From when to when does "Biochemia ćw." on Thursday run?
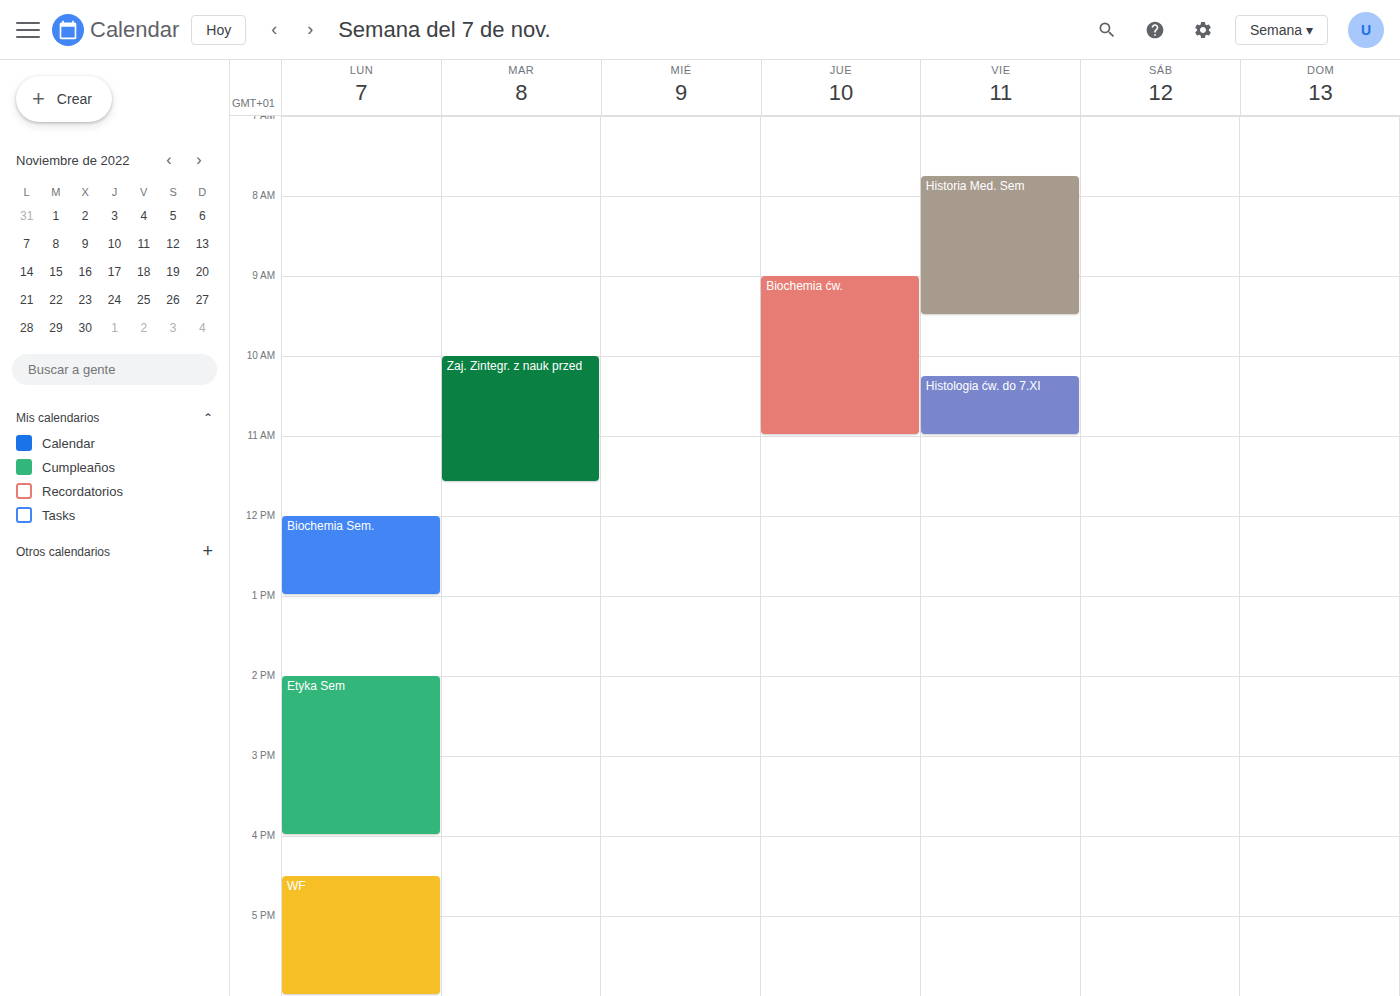
9:00 AM to 11:00 AM